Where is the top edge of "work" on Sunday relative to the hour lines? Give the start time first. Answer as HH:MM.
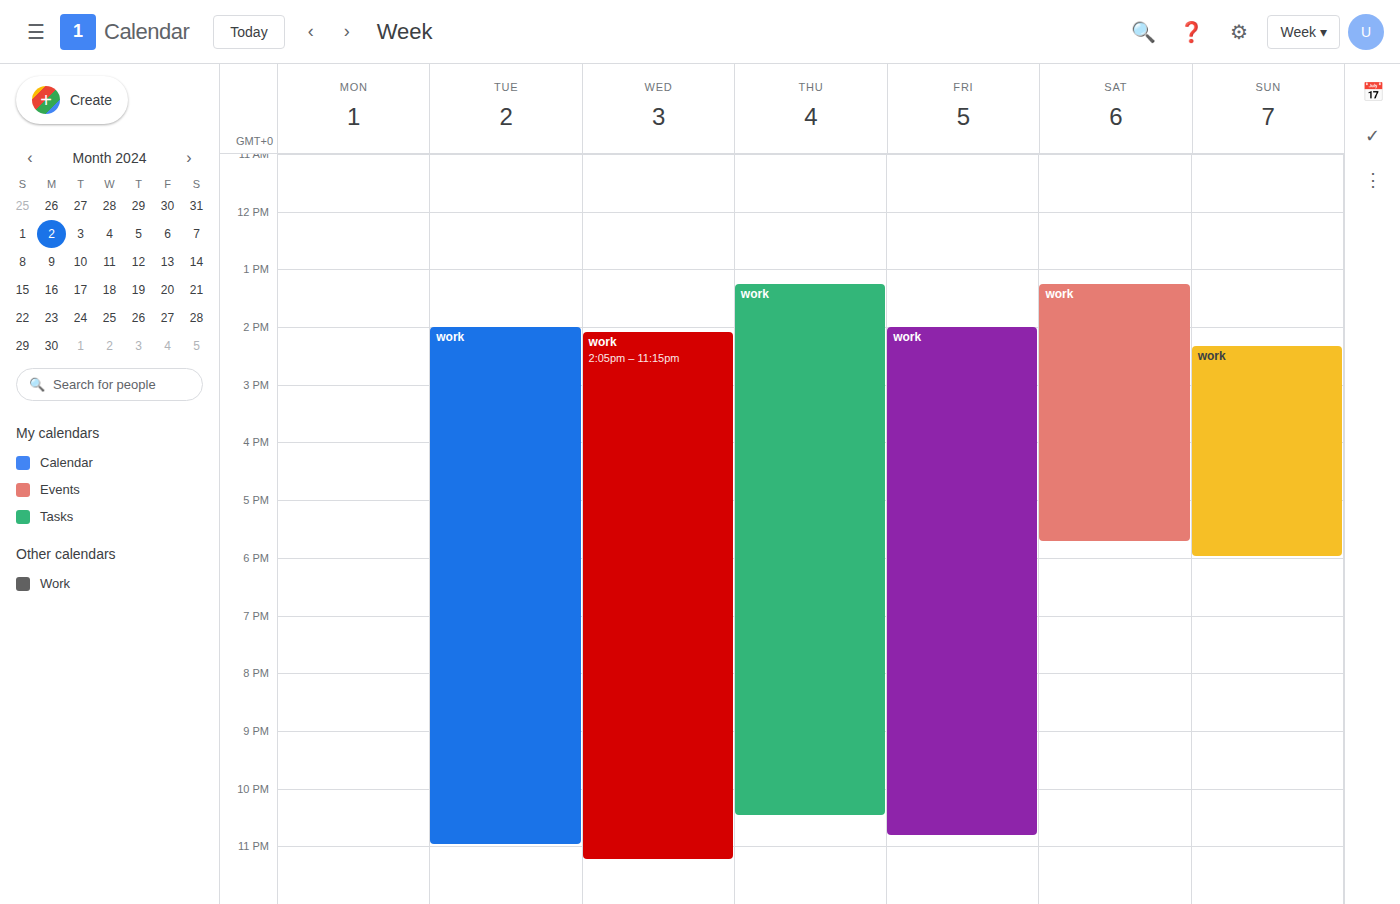
14:20 -- neither: 20 minutes below the 14:00 line and 40 minutes above the 15:00 line.